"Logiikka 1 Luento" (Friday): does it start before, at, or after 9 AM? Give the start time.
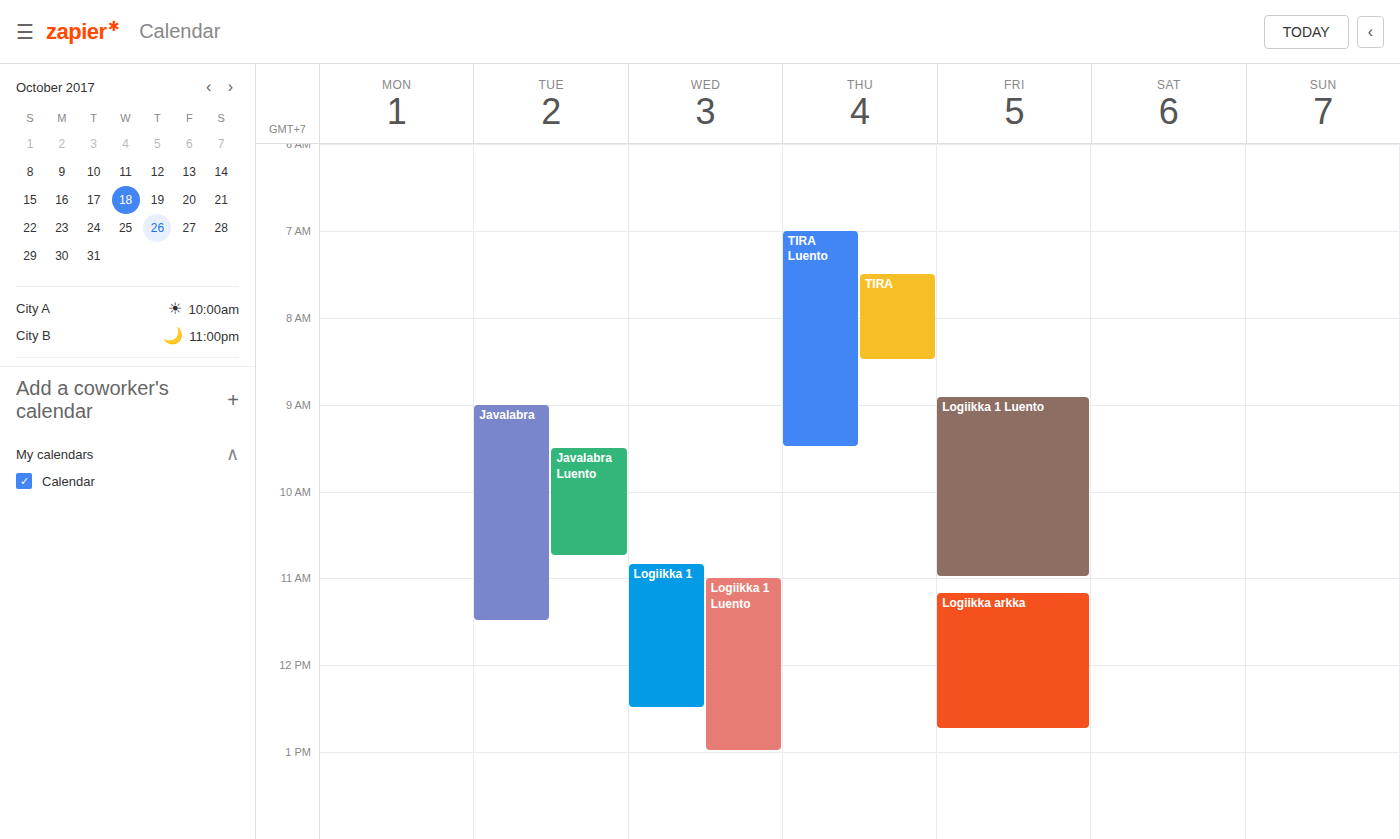
8:55 AM -- before 9 AM, 5 minutes above the 9 AM line.